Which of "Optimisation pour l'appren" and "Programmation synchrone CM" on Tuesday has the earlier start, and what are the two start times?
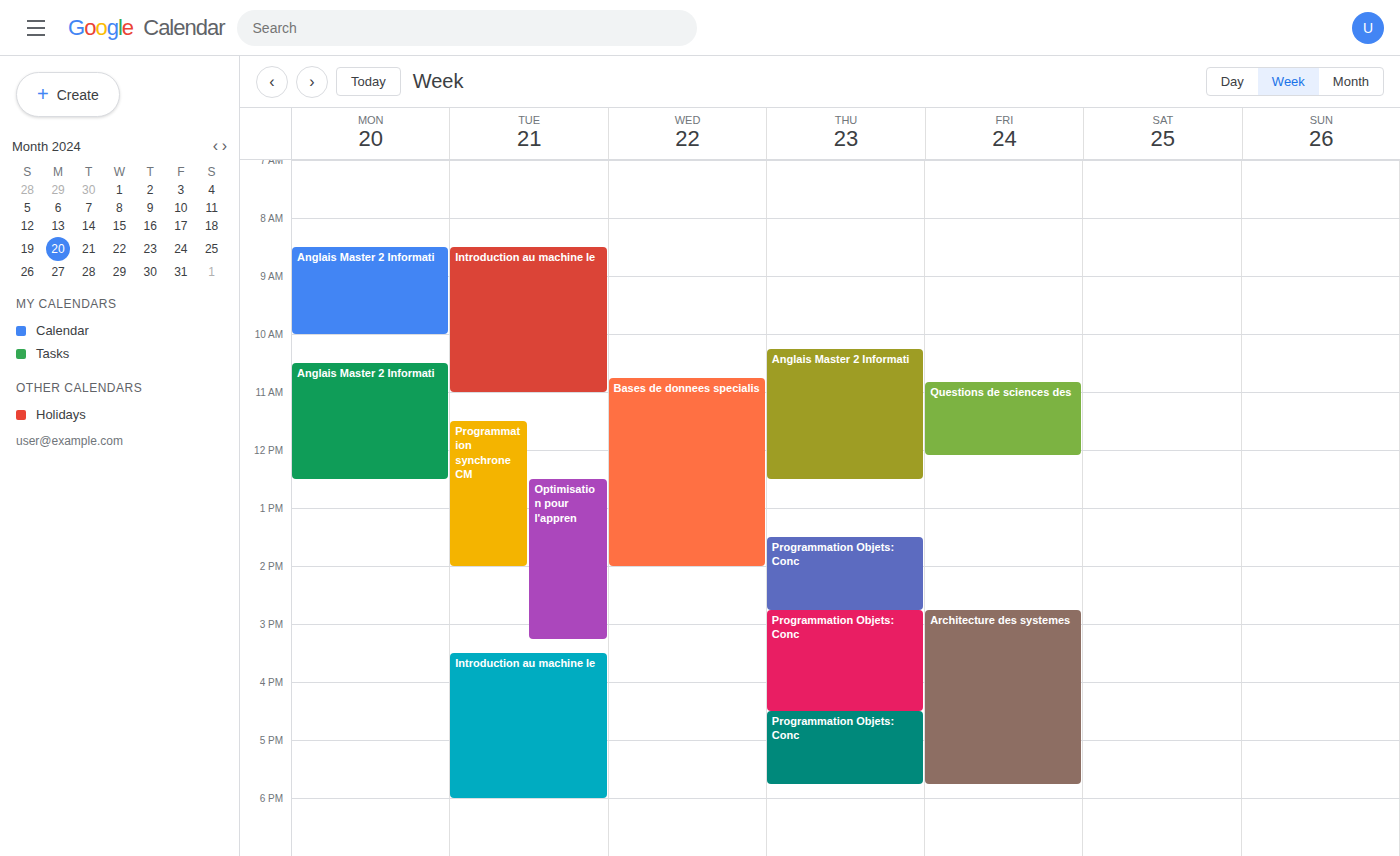
"Programmation synchrone CM" 11:30 AM; "Optimisation pour l'appren" 12:30 PM.